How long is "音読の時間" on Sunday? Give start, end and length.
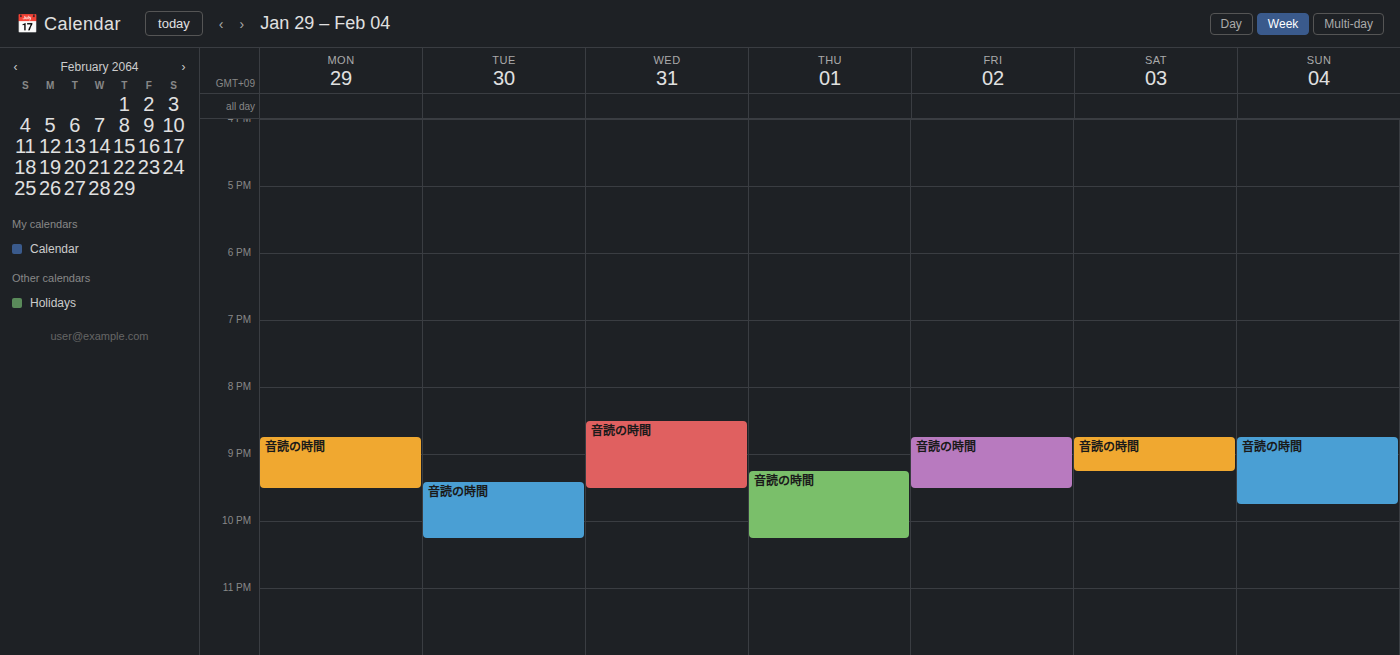
8:45 PM to 9:45 PM, 1 hour